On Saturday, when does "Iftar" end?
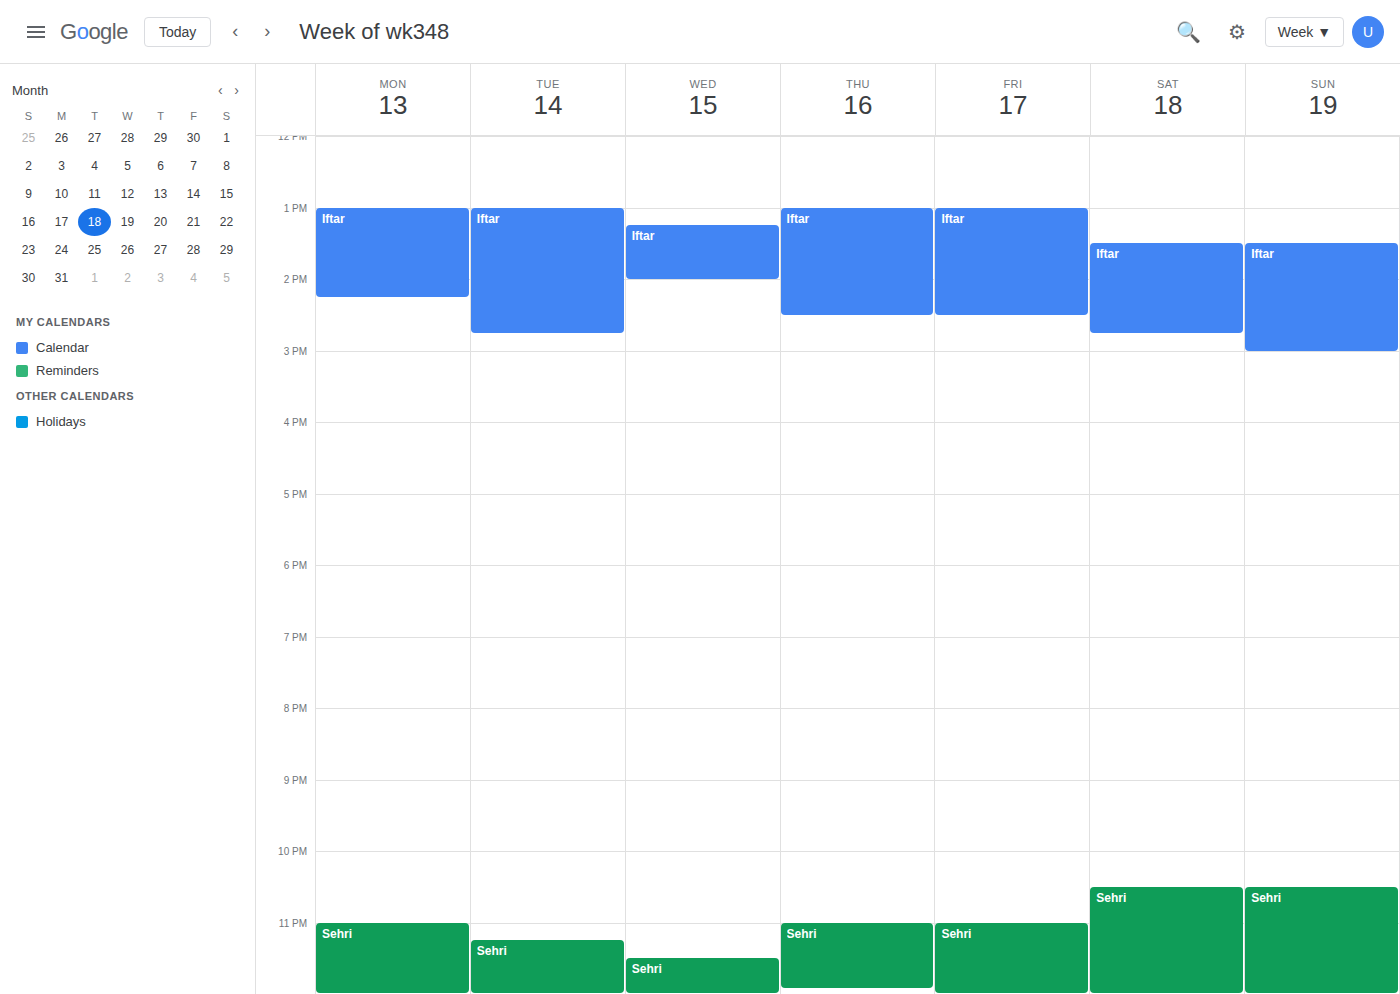
2:45 PM